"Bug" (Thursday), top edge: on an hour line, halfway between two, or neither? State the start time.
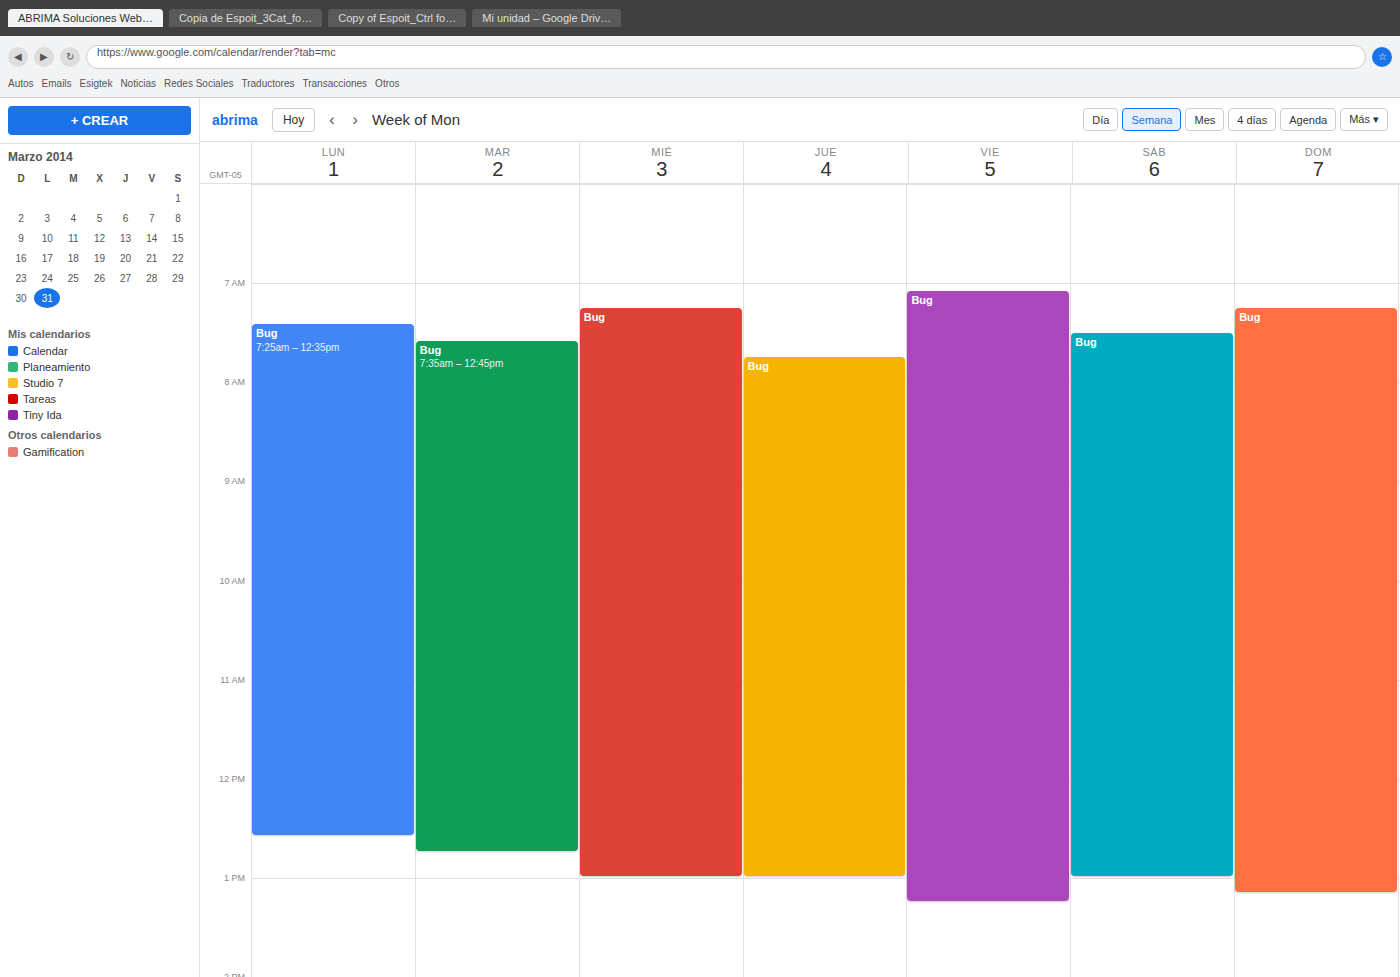
7:45 AM -- neither: three quarters of the way from the 7 AM line to the 8 AM line.